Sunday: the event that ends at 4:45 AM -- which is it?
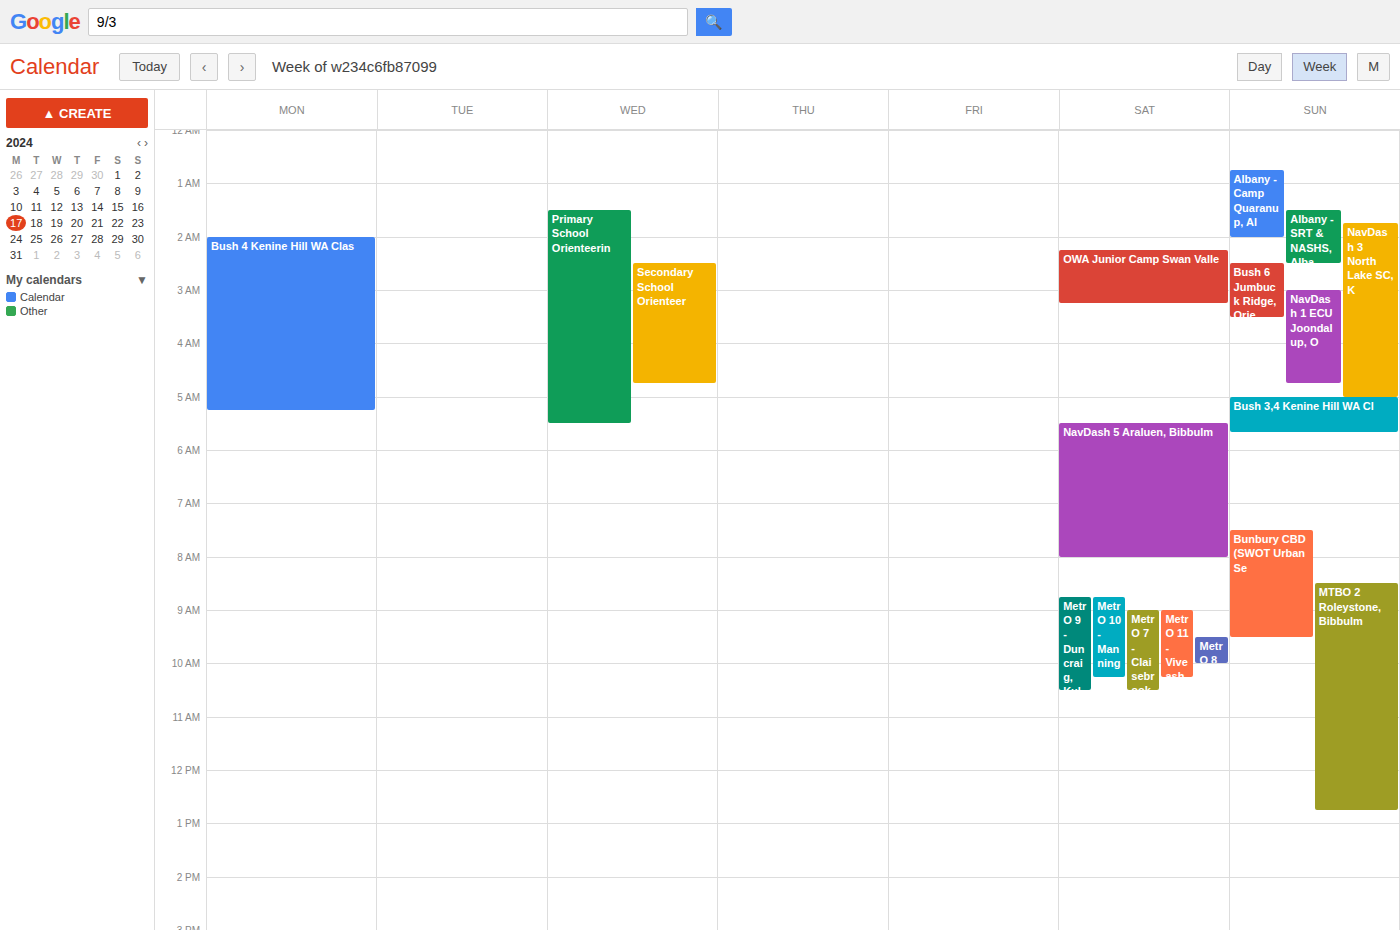
"NavDash 1 ECU Joondalup, O"